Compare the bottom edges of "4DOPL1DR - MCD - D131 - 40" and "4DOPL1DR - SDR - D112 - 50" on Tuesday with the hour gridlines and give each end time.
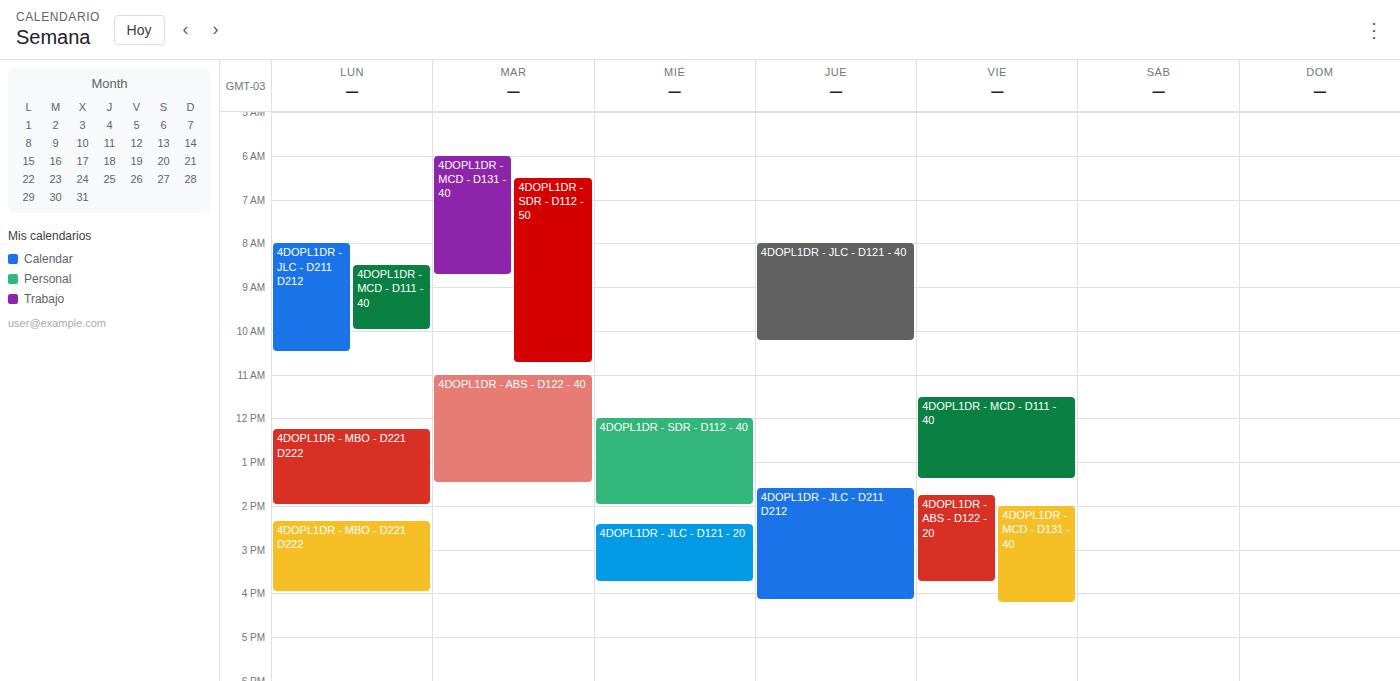
"4DOPL1DR - MCD - D131 - 40": 08:45, neither: three quarters of the way from the 08:00 line to the 09:00 line. "4DOPL1DR - SDR - D112 - 50": 10:45, neither: three quarters of the way from the 10:00 line to the 11:00 line.